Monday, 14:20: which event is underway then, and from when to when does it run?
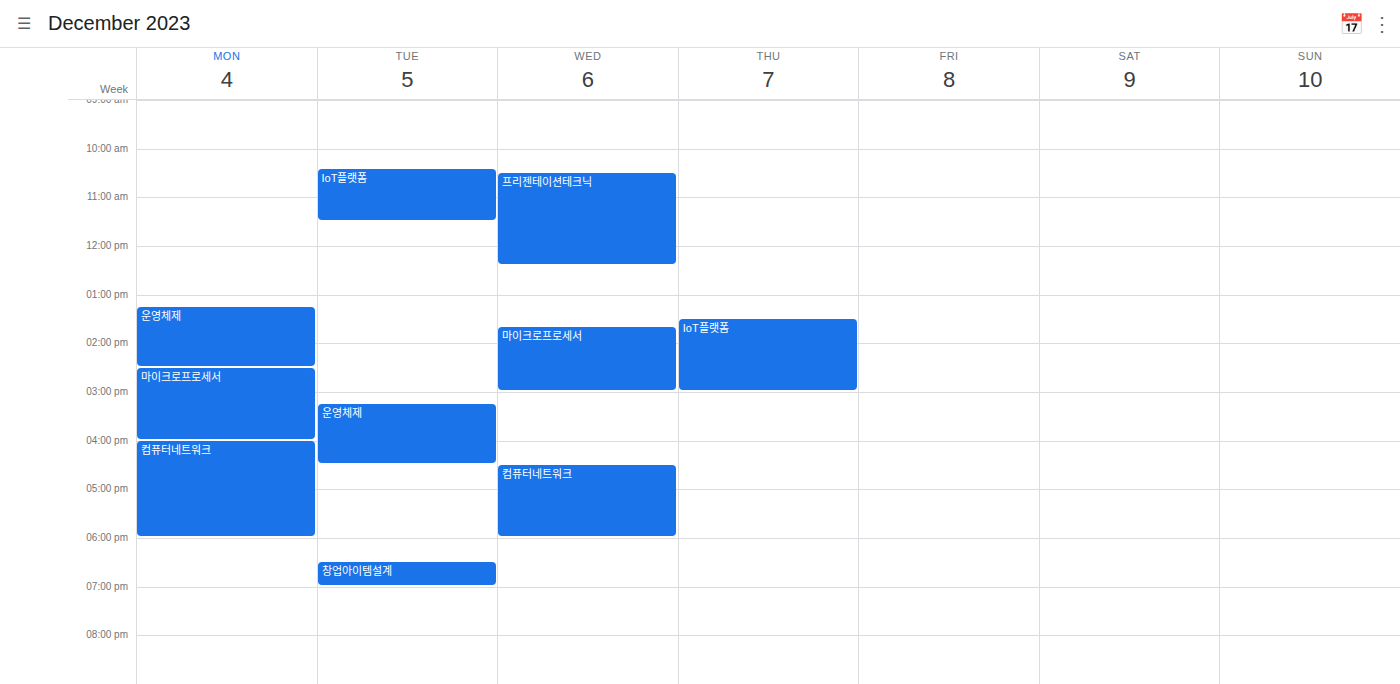
"운영체제", 13:15 to 14:30